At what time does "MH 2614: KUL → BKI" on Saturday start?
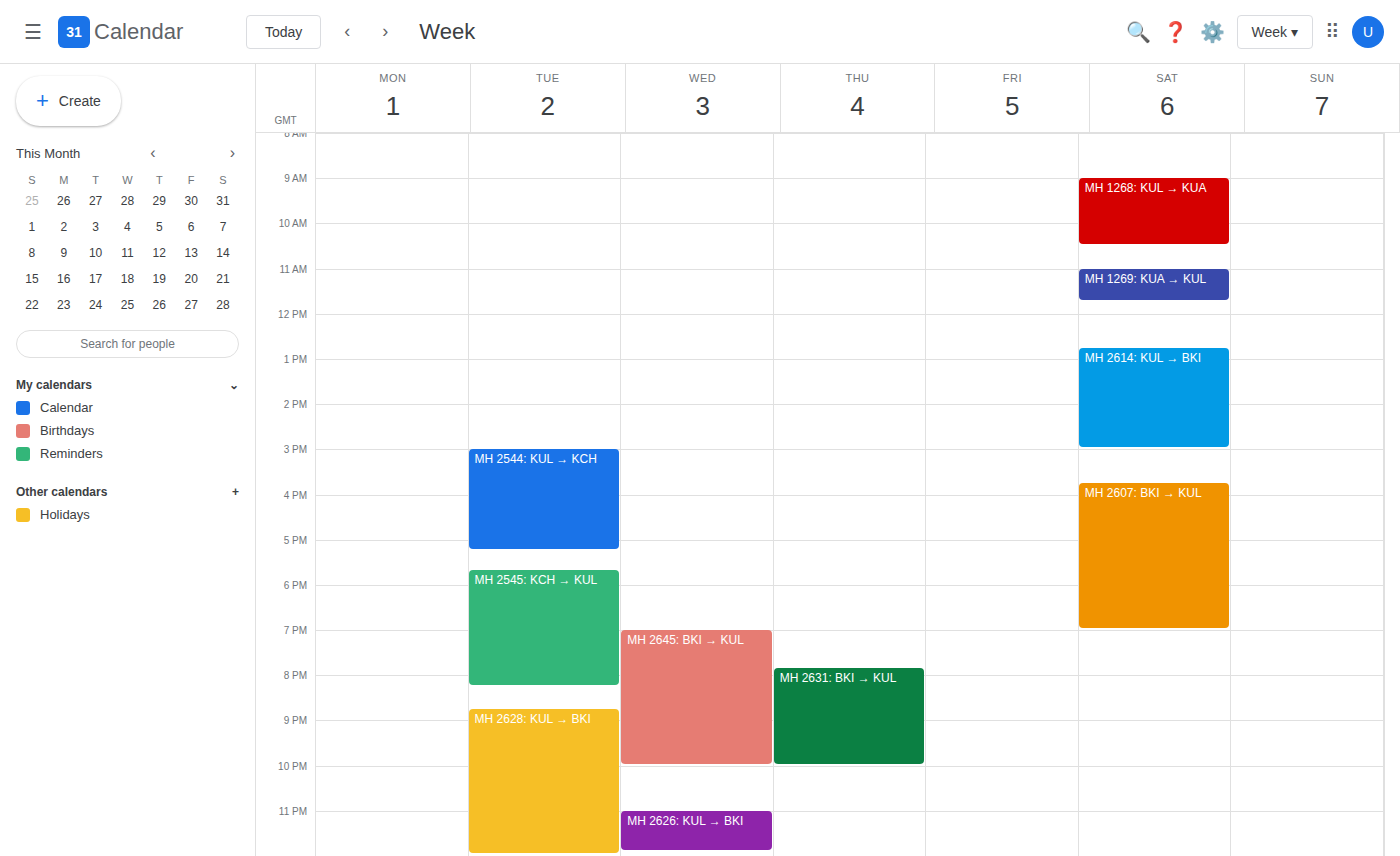
12:45 PM